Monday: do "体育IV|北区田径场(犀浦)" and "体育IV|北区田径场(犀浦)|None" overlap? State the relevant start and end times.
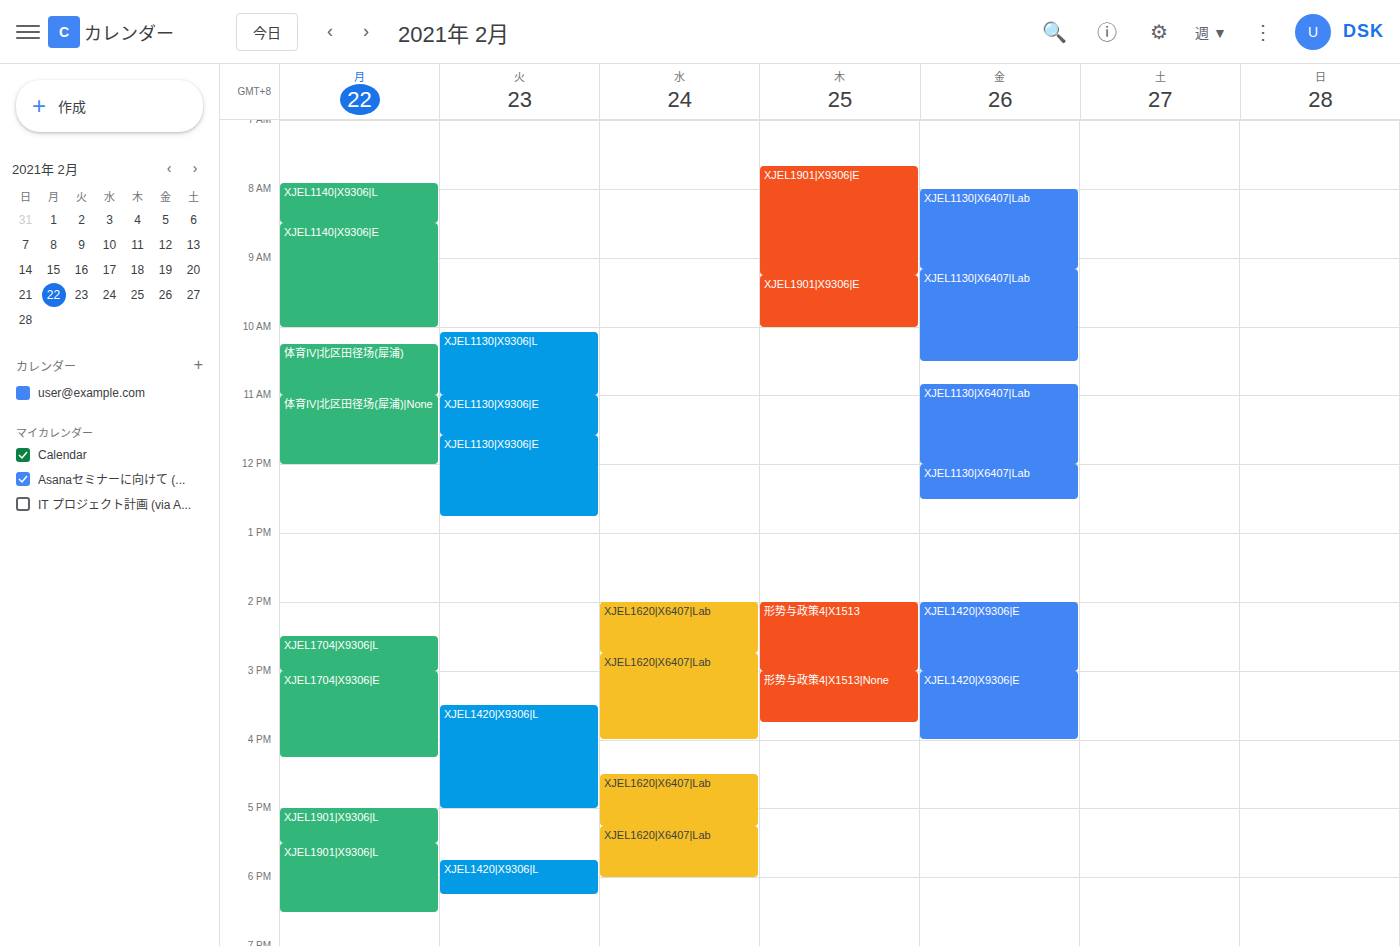
"体育IV|北区田径场(犀浦)" ends at 11:00 AM, exactly when "体育IV|北区田径场(犀浦)|None" starts -- they touch but do not overlap.